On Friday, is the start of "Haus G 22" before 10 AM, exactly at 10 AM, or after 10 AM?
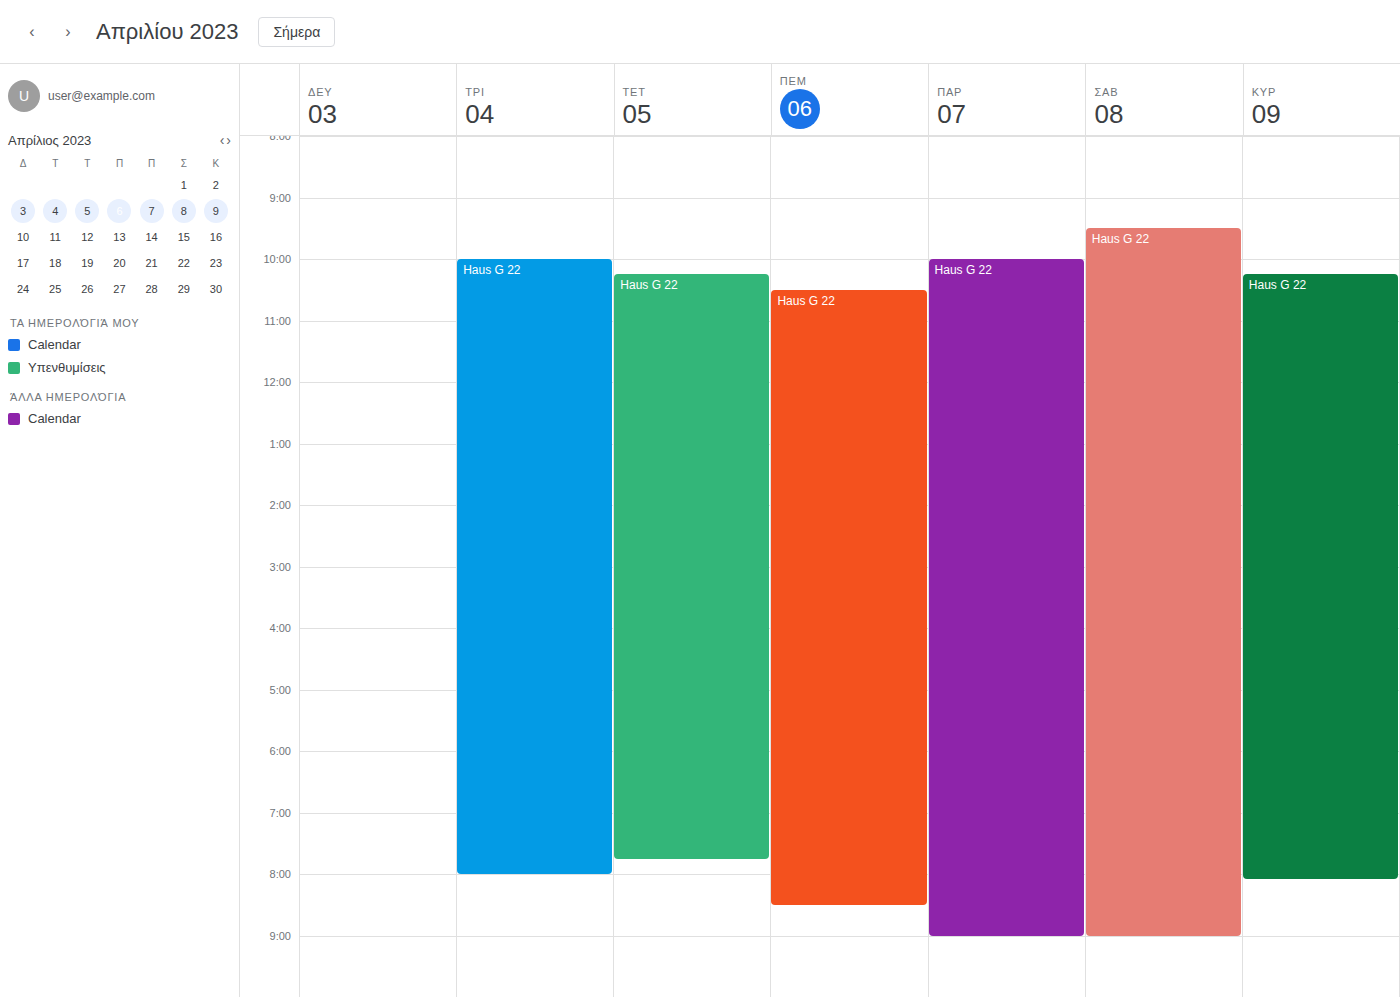
10:00 AM -- exactly at 10 AM, on the 10 AM line.